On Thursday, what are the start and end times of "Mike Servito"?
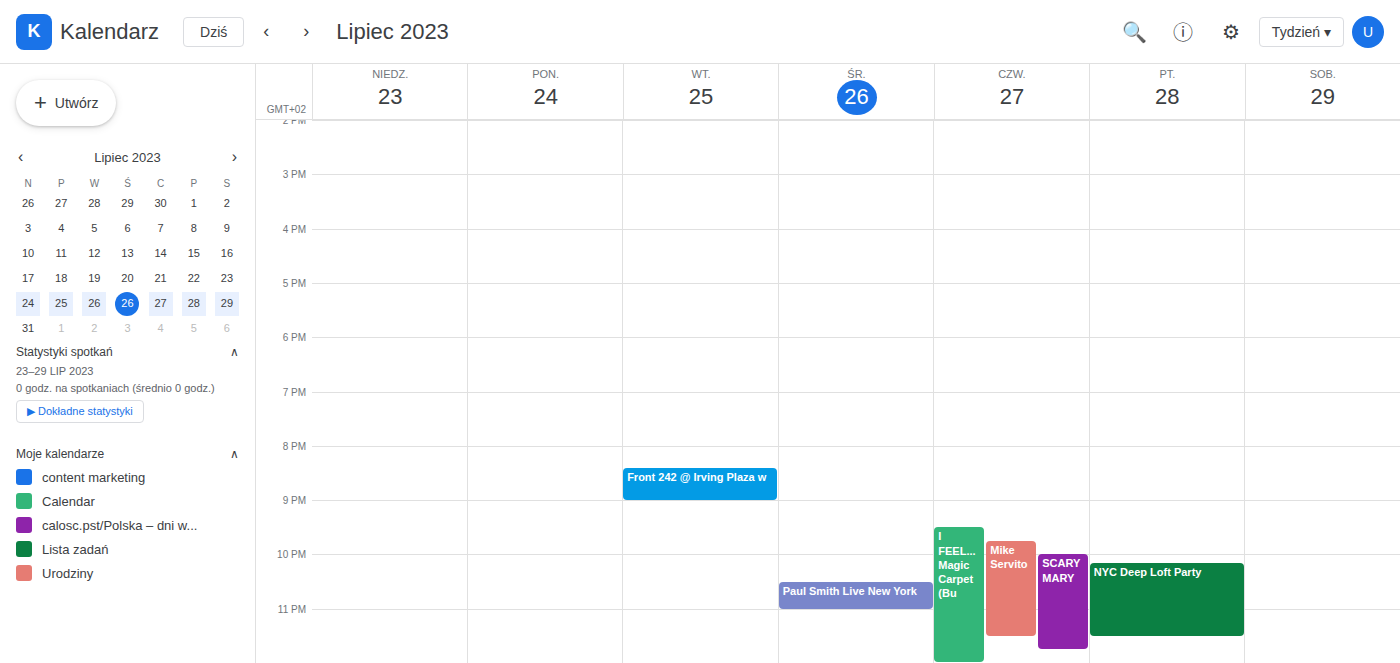
9:45 PM to 11:30 PM